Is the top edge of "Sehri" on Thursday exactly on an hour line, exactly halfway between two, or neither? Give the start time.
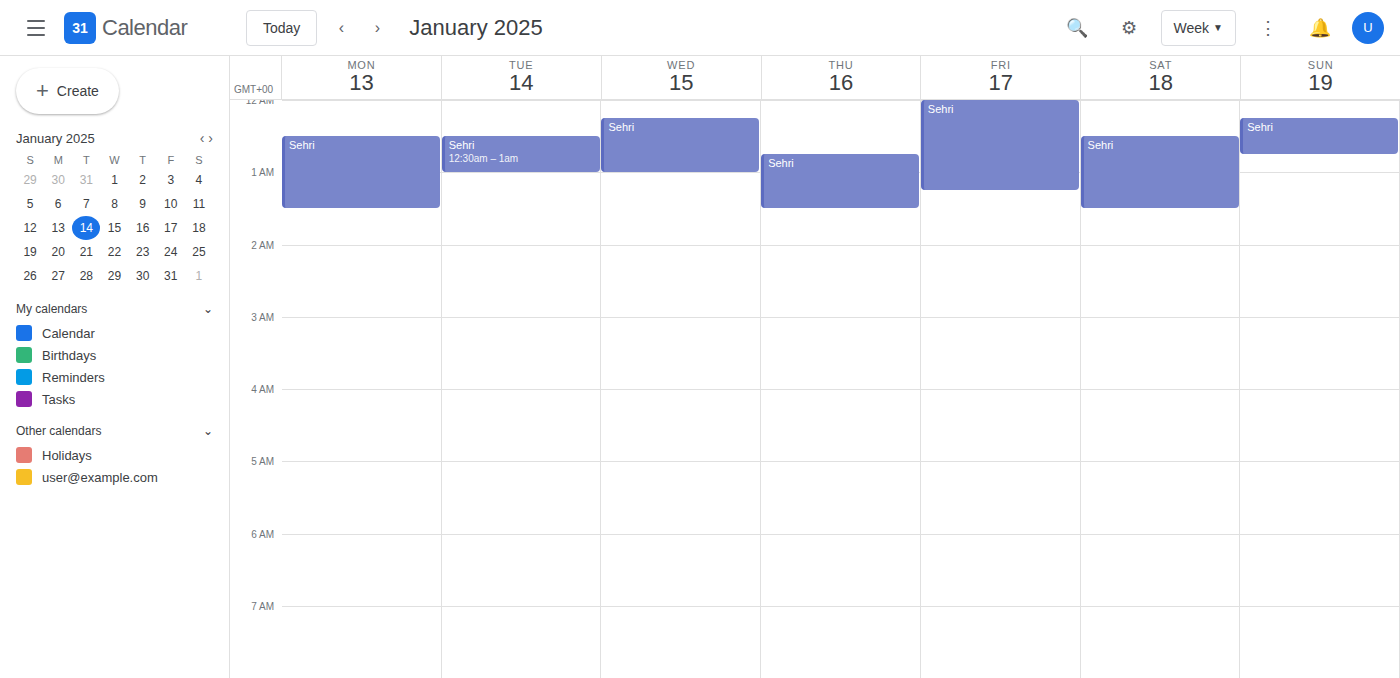
12:45 AM -- neither: three quarters of the way from the 12 AM line to the 1 AM line.